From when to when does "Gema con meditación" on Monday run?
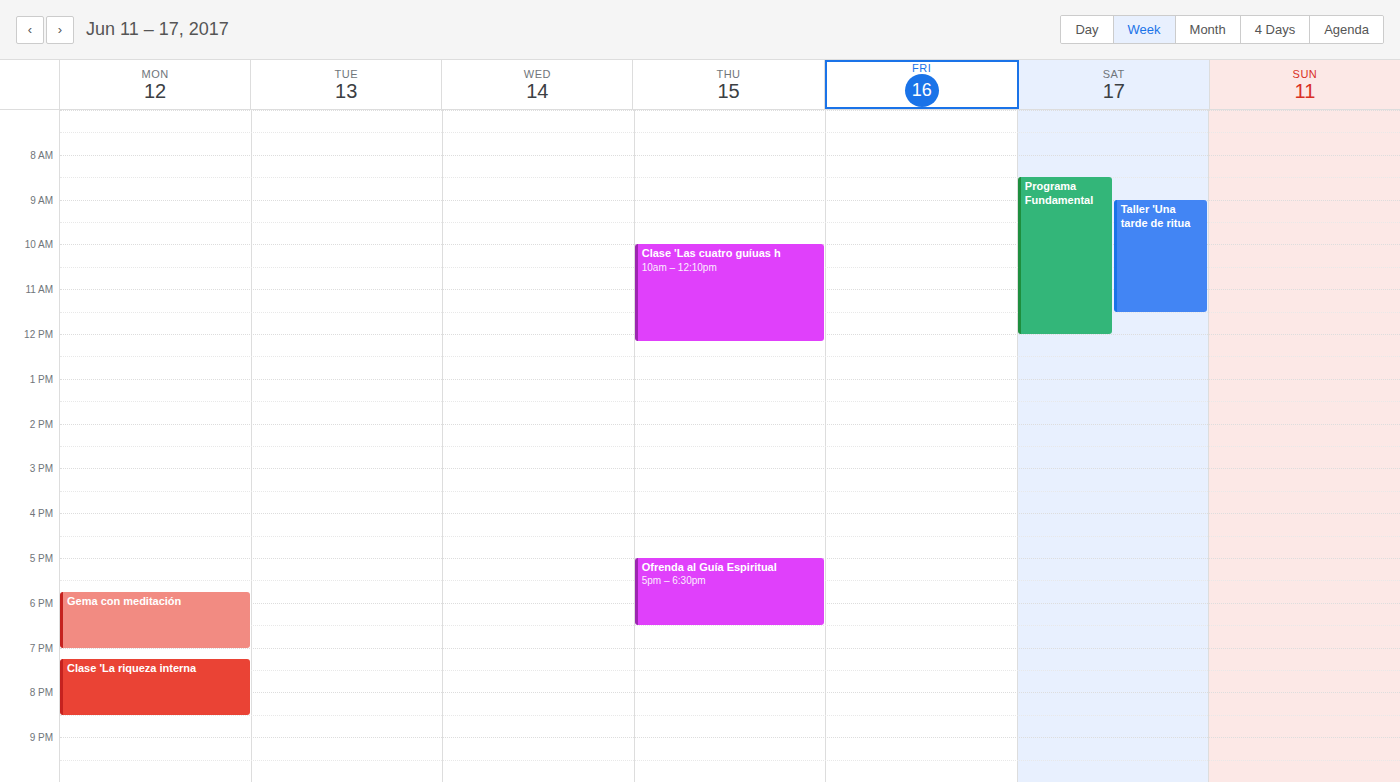
5:45 PM to 7:00 PM